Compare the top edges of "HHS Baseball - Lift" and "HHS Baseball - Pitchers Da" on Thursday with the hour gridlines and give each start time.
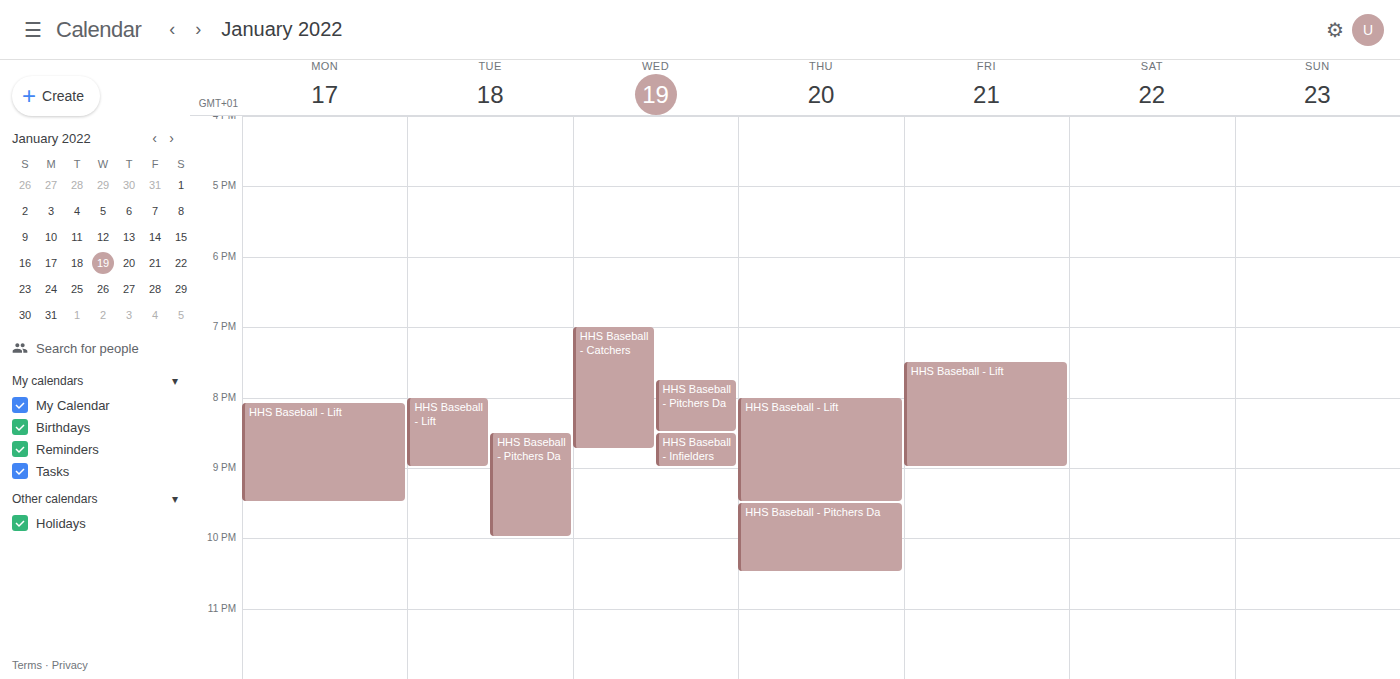
"HHS Baseball - Lift": 8:00 PM, exactly on the 8 PM line. "HHS Baseball - Pitchers Da": 9:30 PM, halfway between the 9 PM and 10 PM lines.